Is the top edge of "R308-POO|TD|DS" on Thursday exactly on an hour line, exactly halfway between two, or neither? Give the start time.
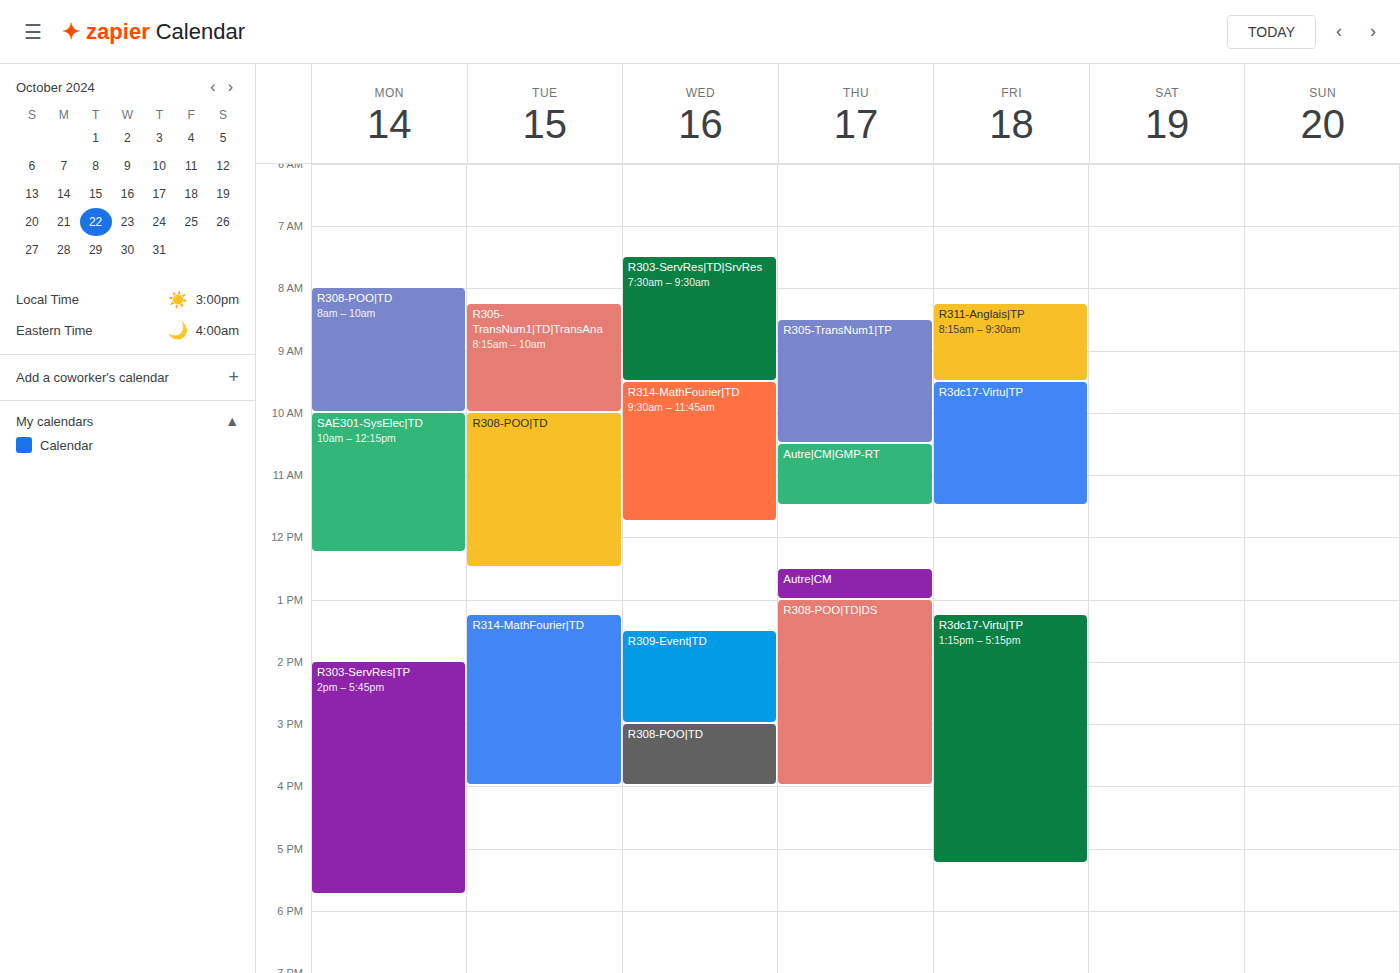
1:00 PM -- exactly on the 1 PM line.